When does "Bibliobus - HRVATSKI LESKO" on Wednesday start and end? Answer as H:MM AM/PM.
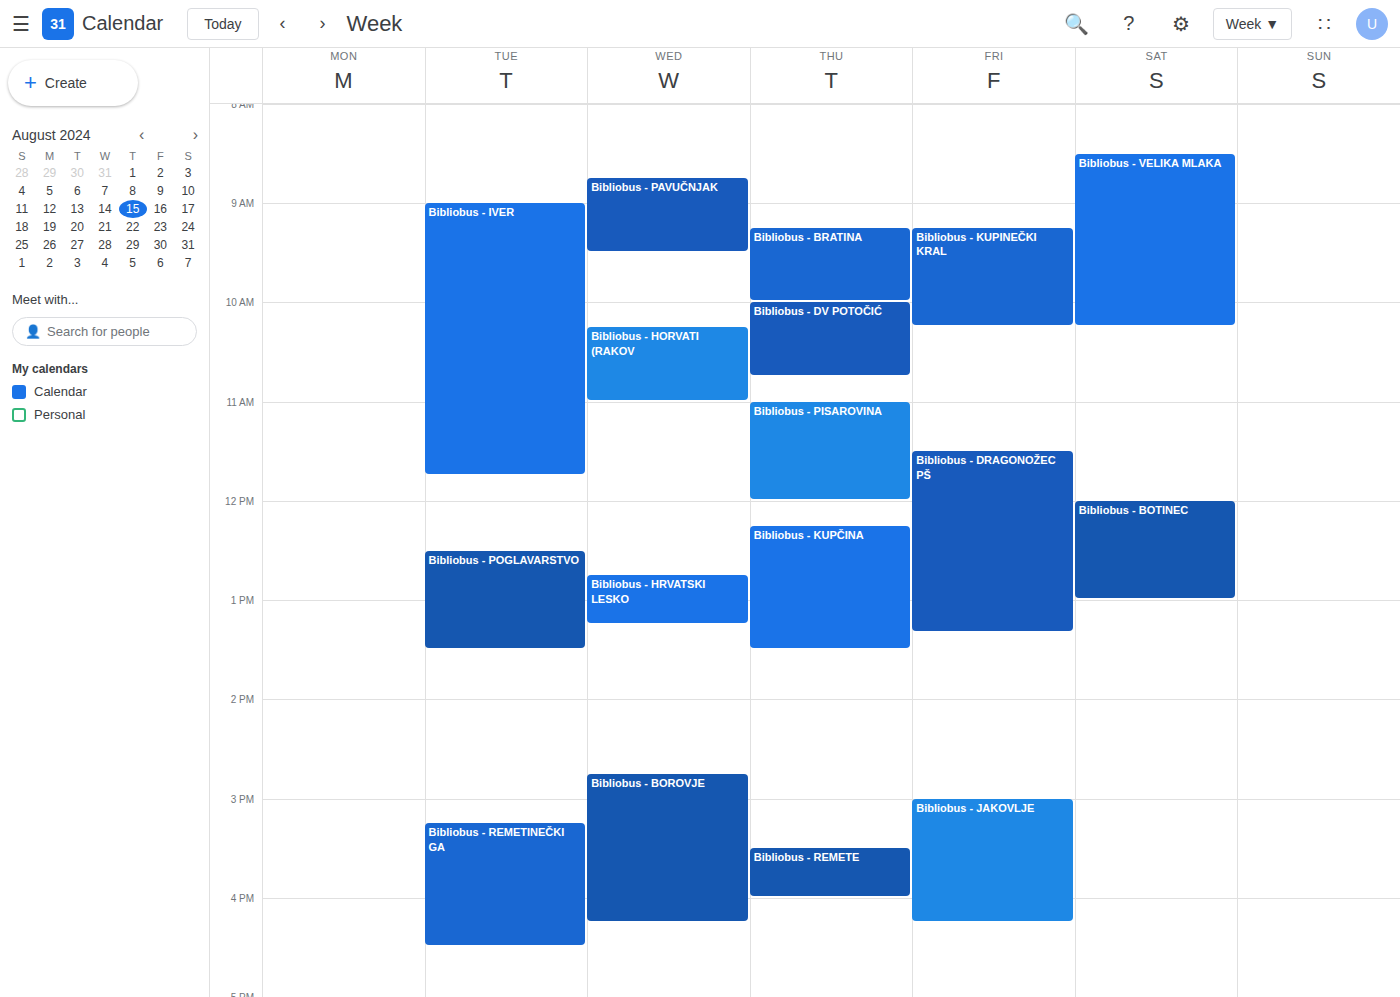
12:45 PM to 1:15 PM